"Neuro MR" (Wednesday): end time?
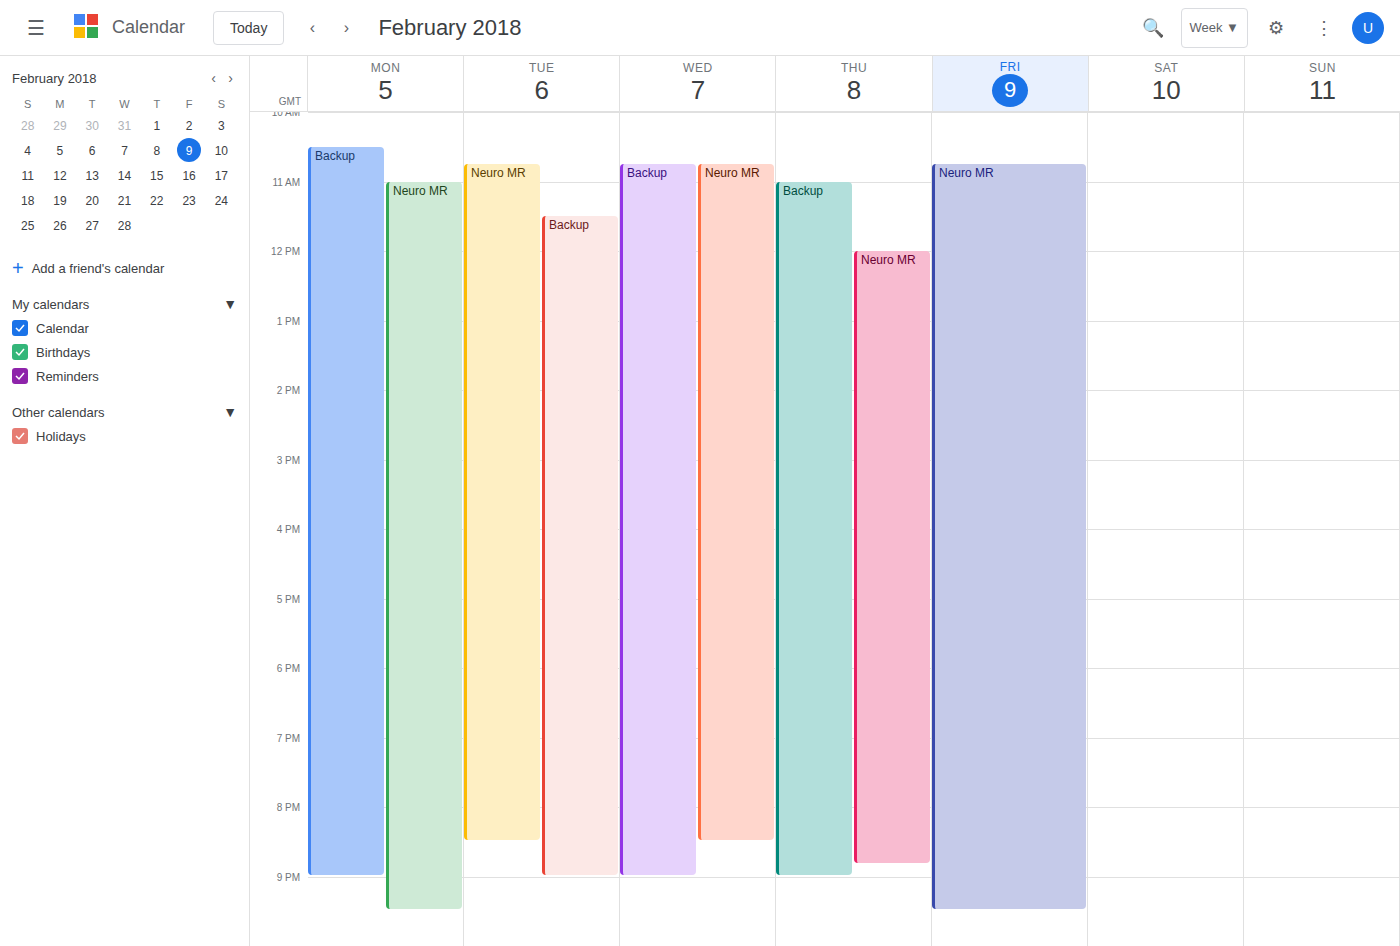
8:30 PM